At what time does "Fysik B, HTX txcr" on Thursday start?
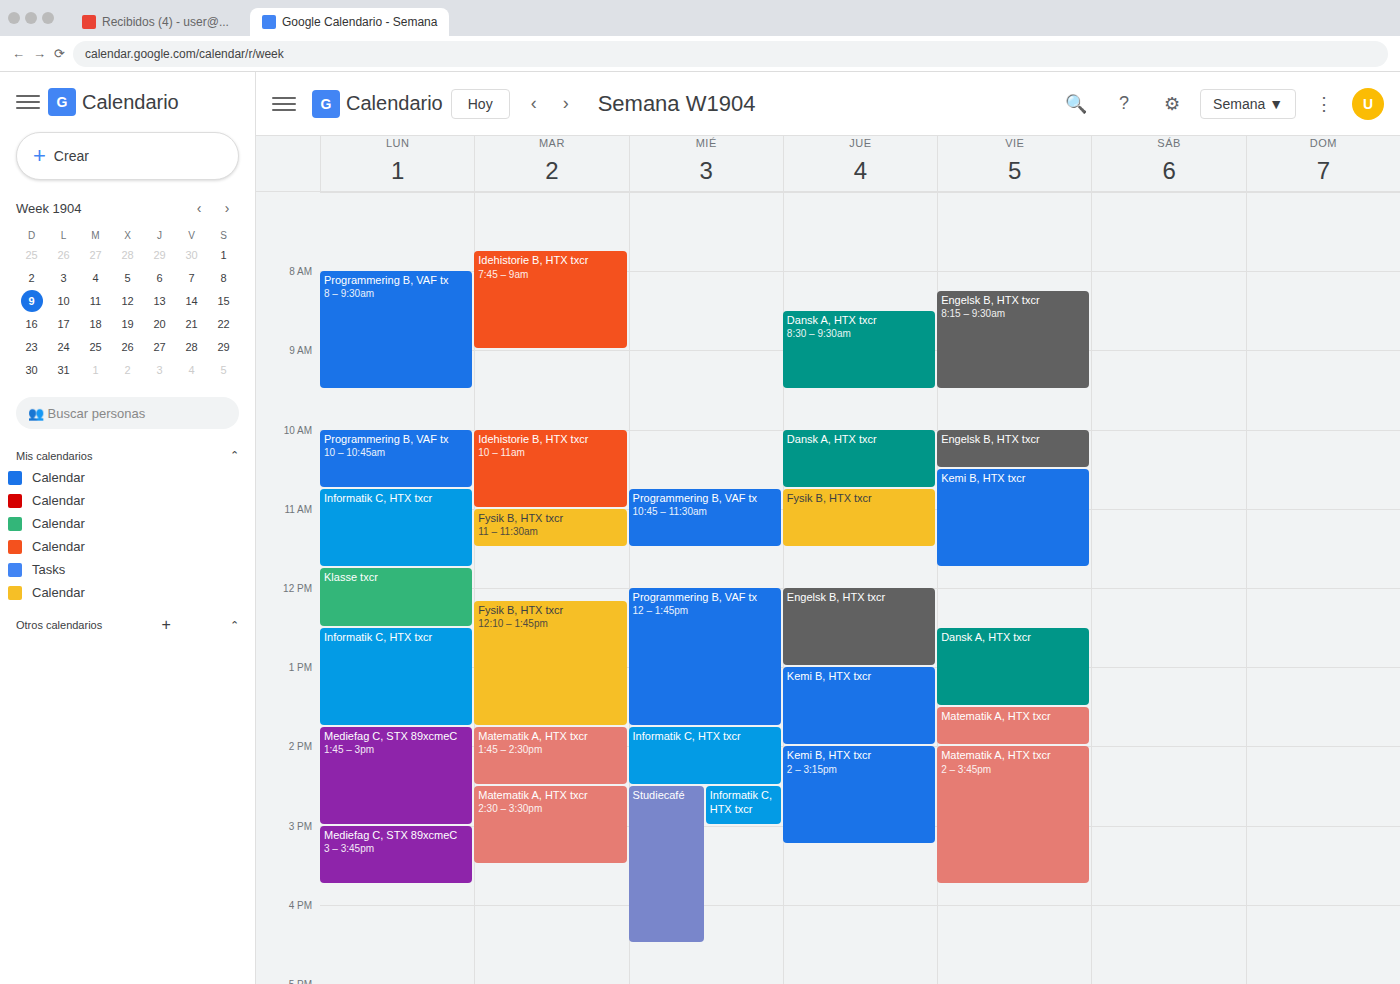
10:45 AM